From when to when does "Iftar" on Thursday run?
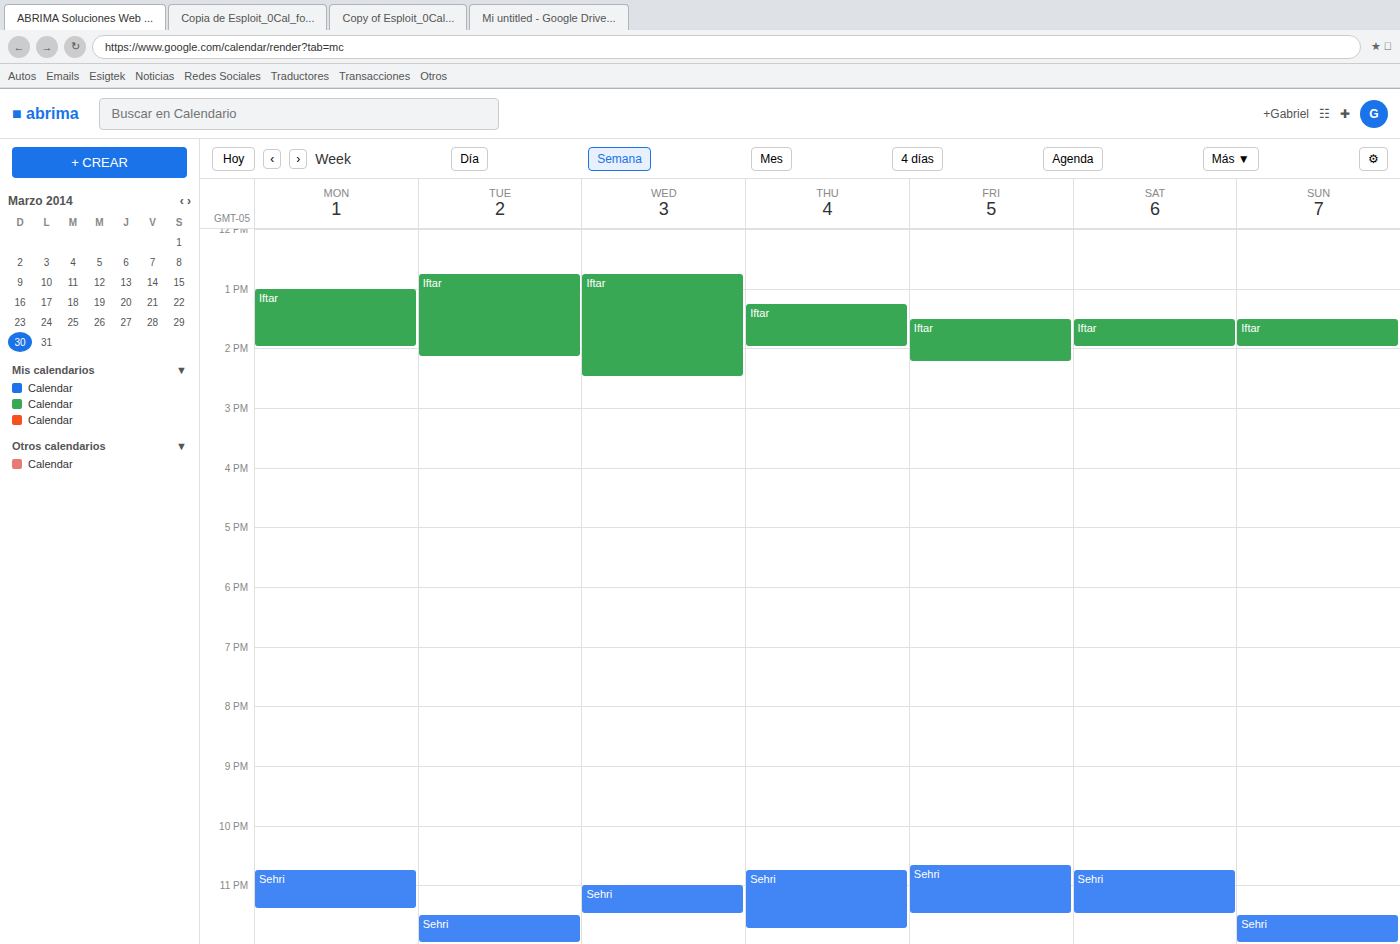
1:15 PM to 2:00 PM